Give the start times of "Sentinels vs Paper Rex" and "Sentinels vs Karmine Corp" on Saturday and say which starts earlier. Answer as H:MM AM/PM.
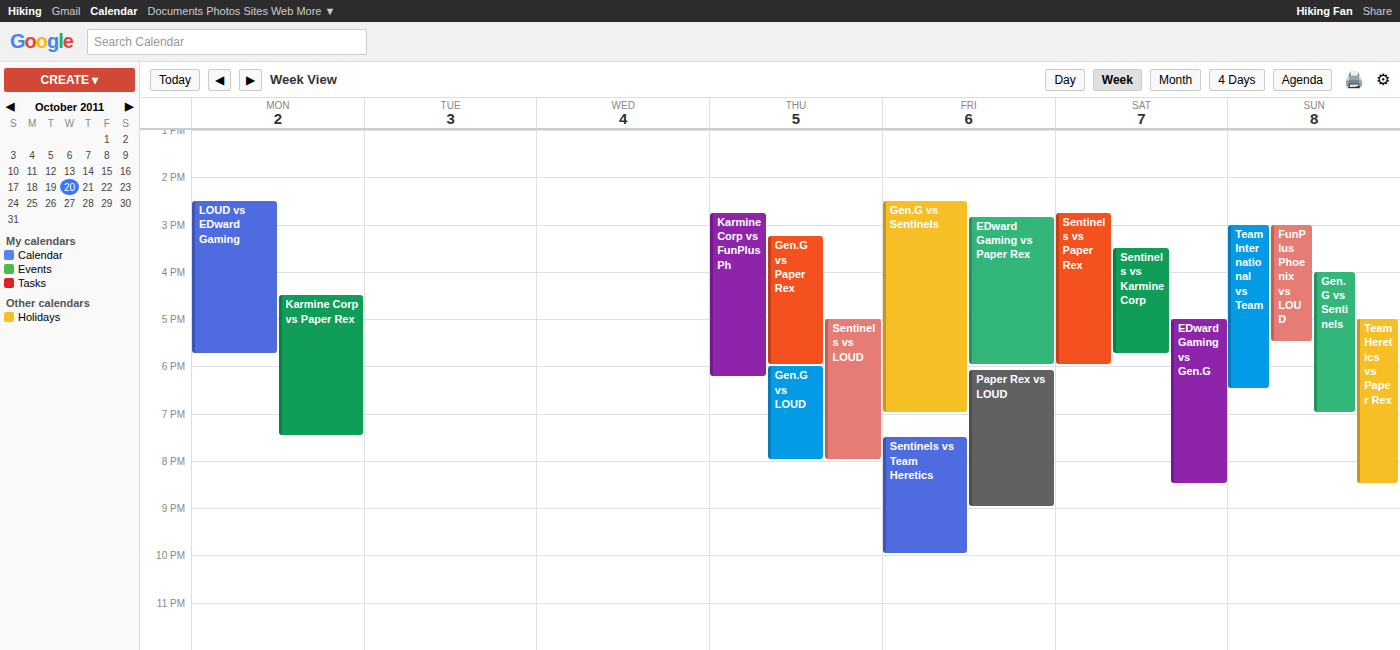
"Sentinels vs Paper Rex" 2:45 PM; "Sentinels vs Karmine Corp" 3:30 PM.